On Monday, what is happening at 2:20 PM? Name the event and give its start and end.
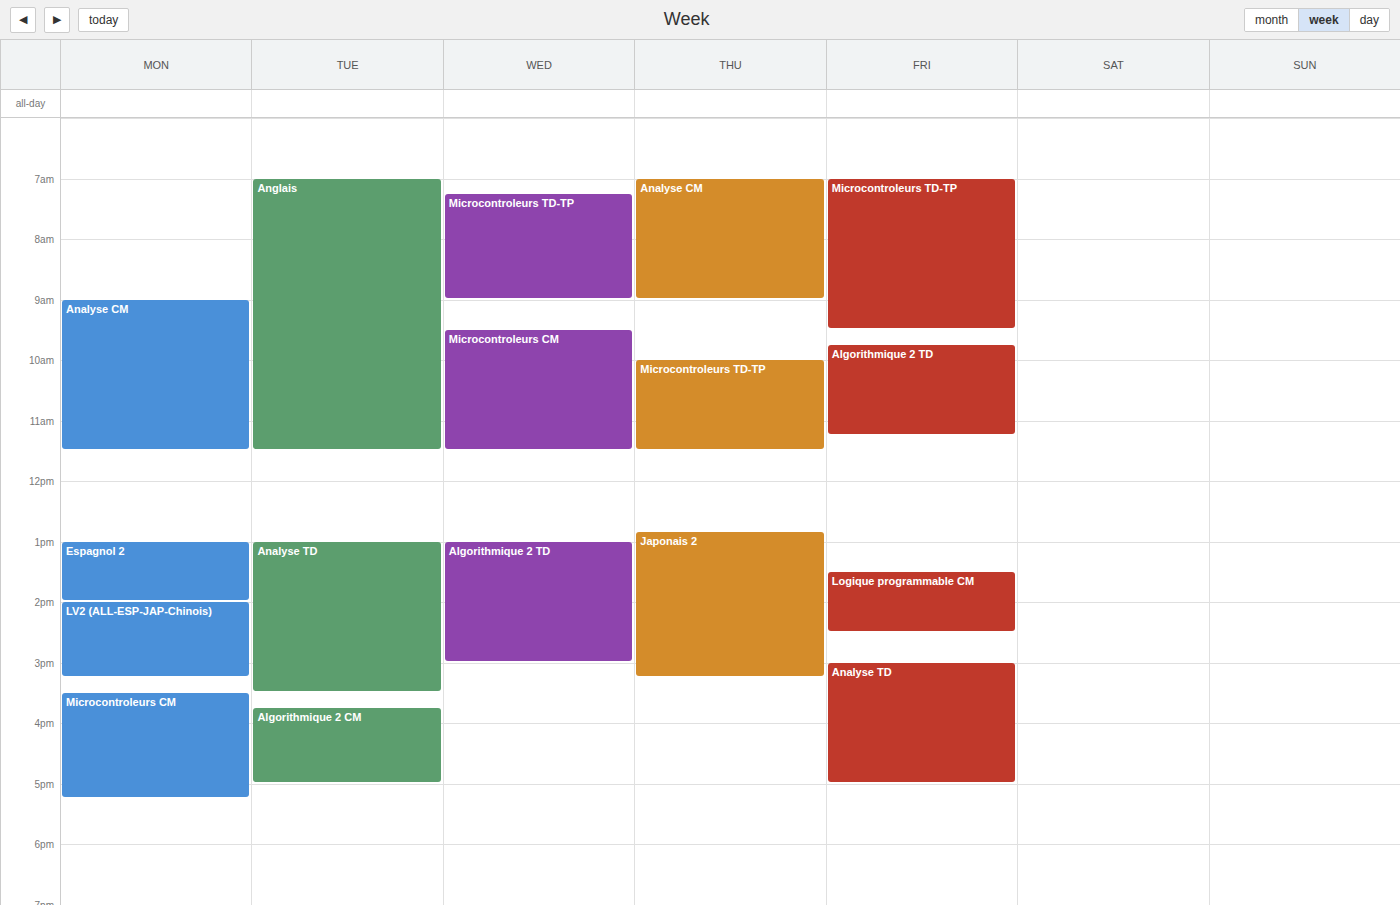
"LV2 (ALL-ESP-JAP-Chinois)", 2:00 PM to 3:15 PM